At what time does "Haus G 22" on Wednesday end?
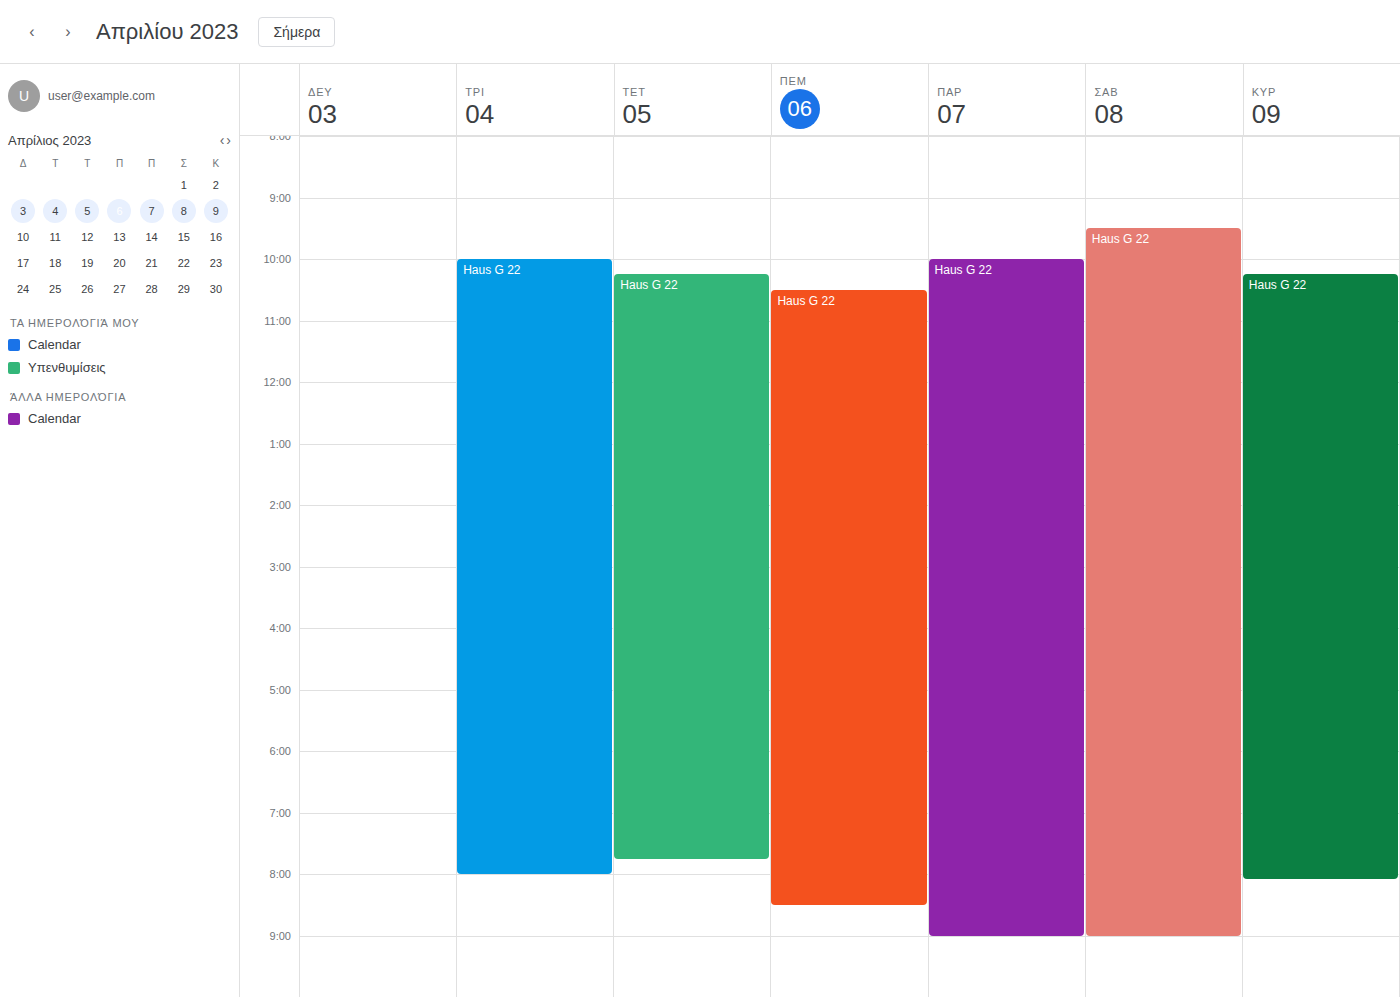
7:45 PM